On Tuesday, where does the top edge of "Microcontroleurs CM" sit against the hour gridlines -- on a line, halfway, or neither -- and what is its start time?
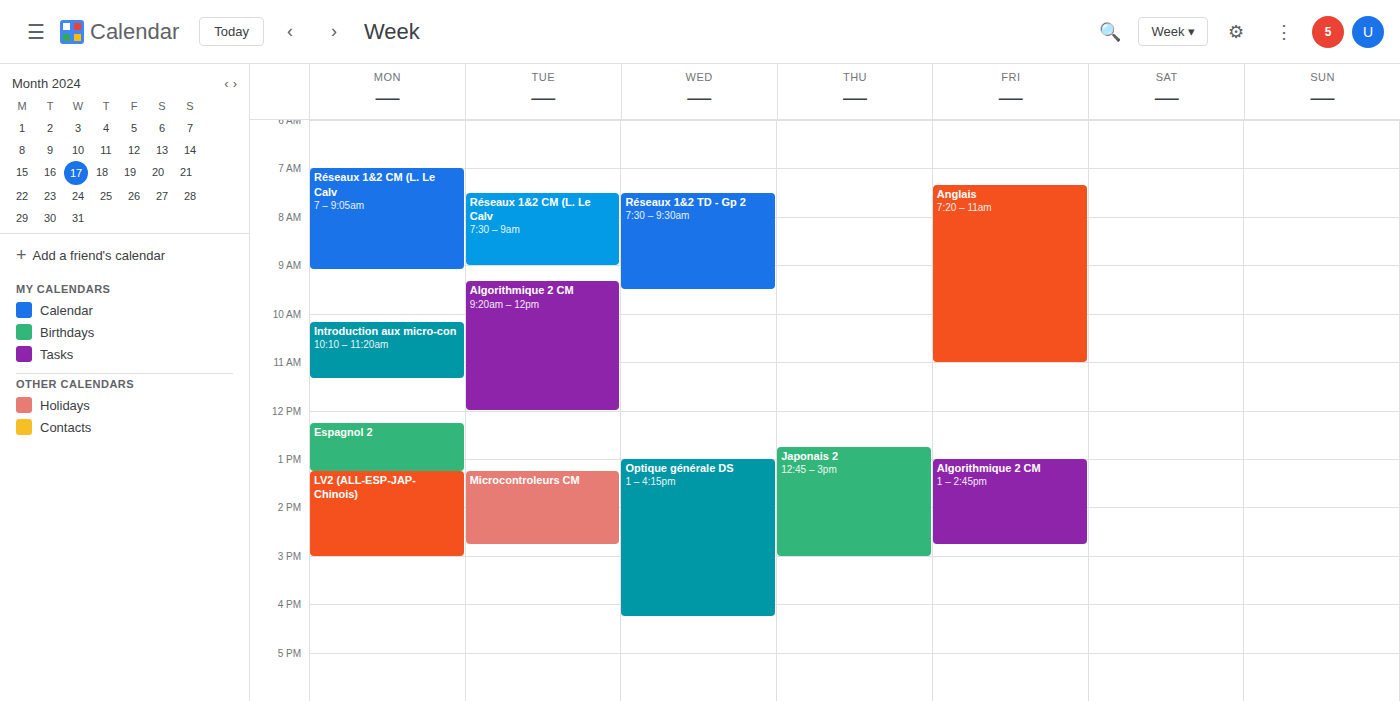
1:15 PM -- neither: a quarter of the way from the 1 PM line to the 2 PM line.